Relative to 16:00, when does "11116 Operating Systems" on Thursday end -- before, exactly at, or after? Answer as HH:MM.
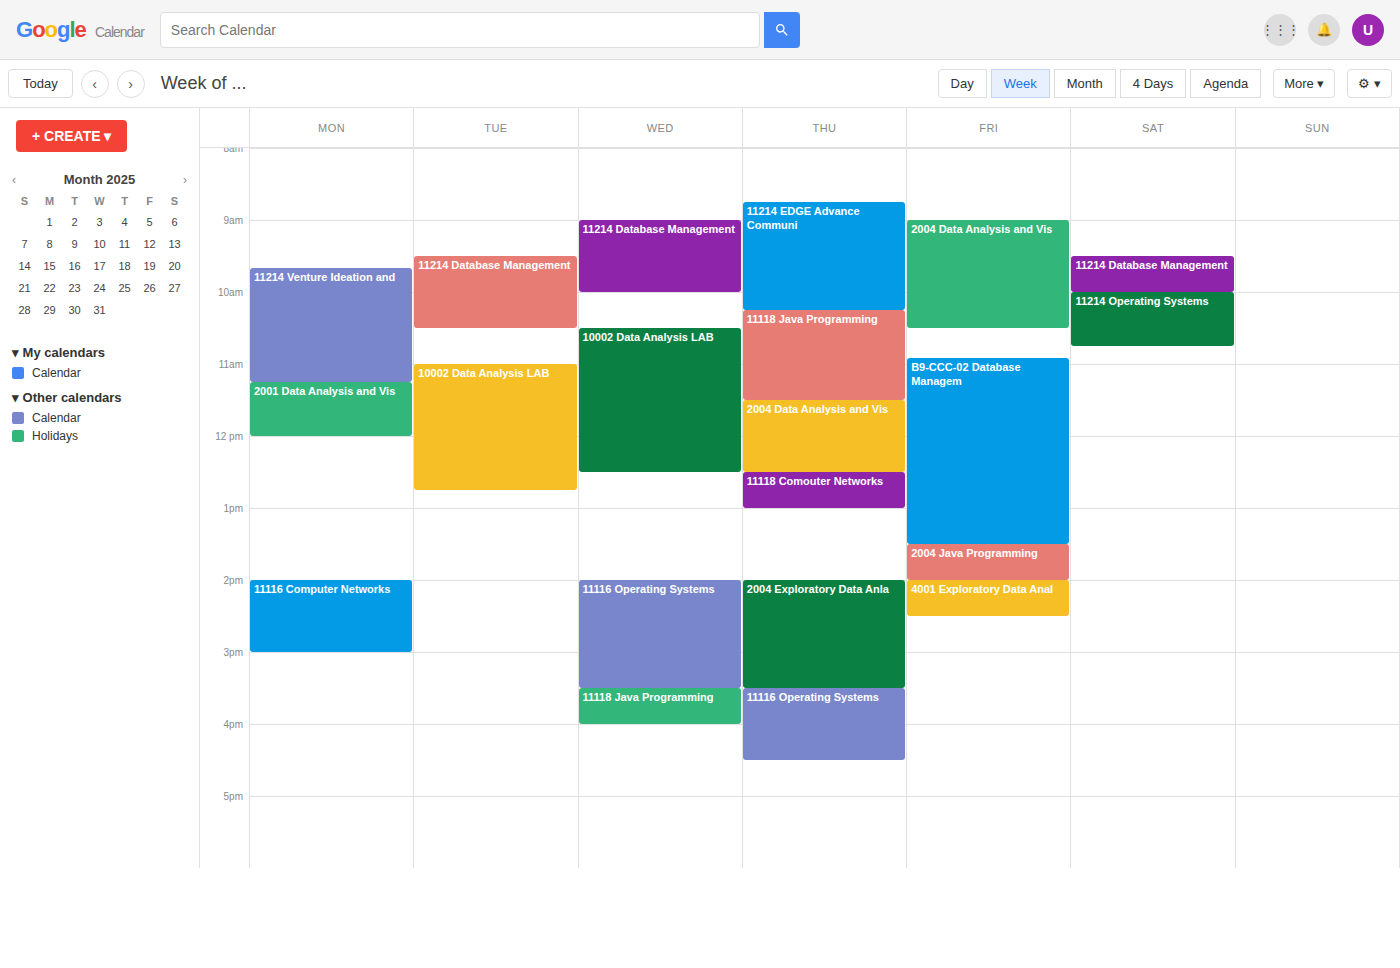
16:30 -- after 16:00, 30 minutes below the 16:00 line.